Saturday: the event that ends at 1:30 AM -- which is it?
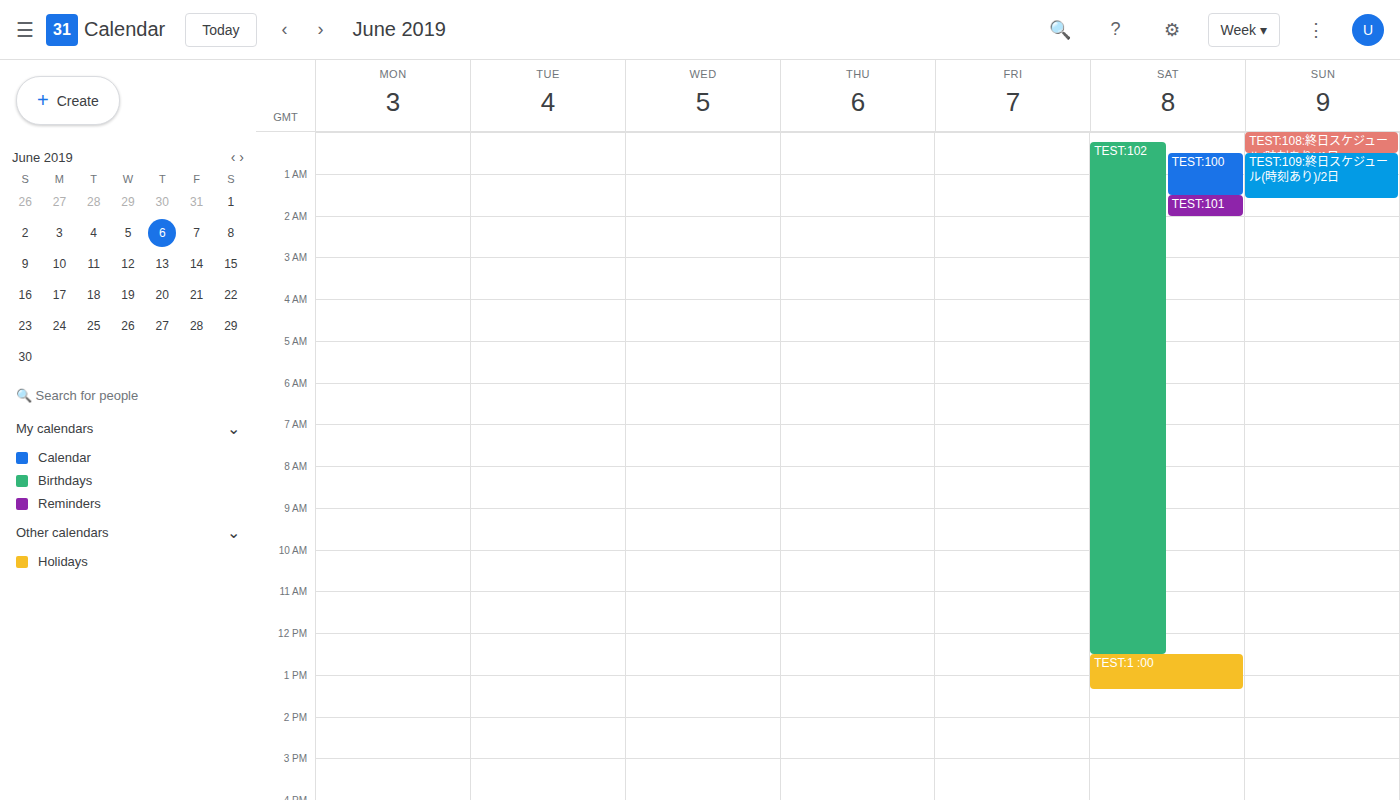
"TEST:100"